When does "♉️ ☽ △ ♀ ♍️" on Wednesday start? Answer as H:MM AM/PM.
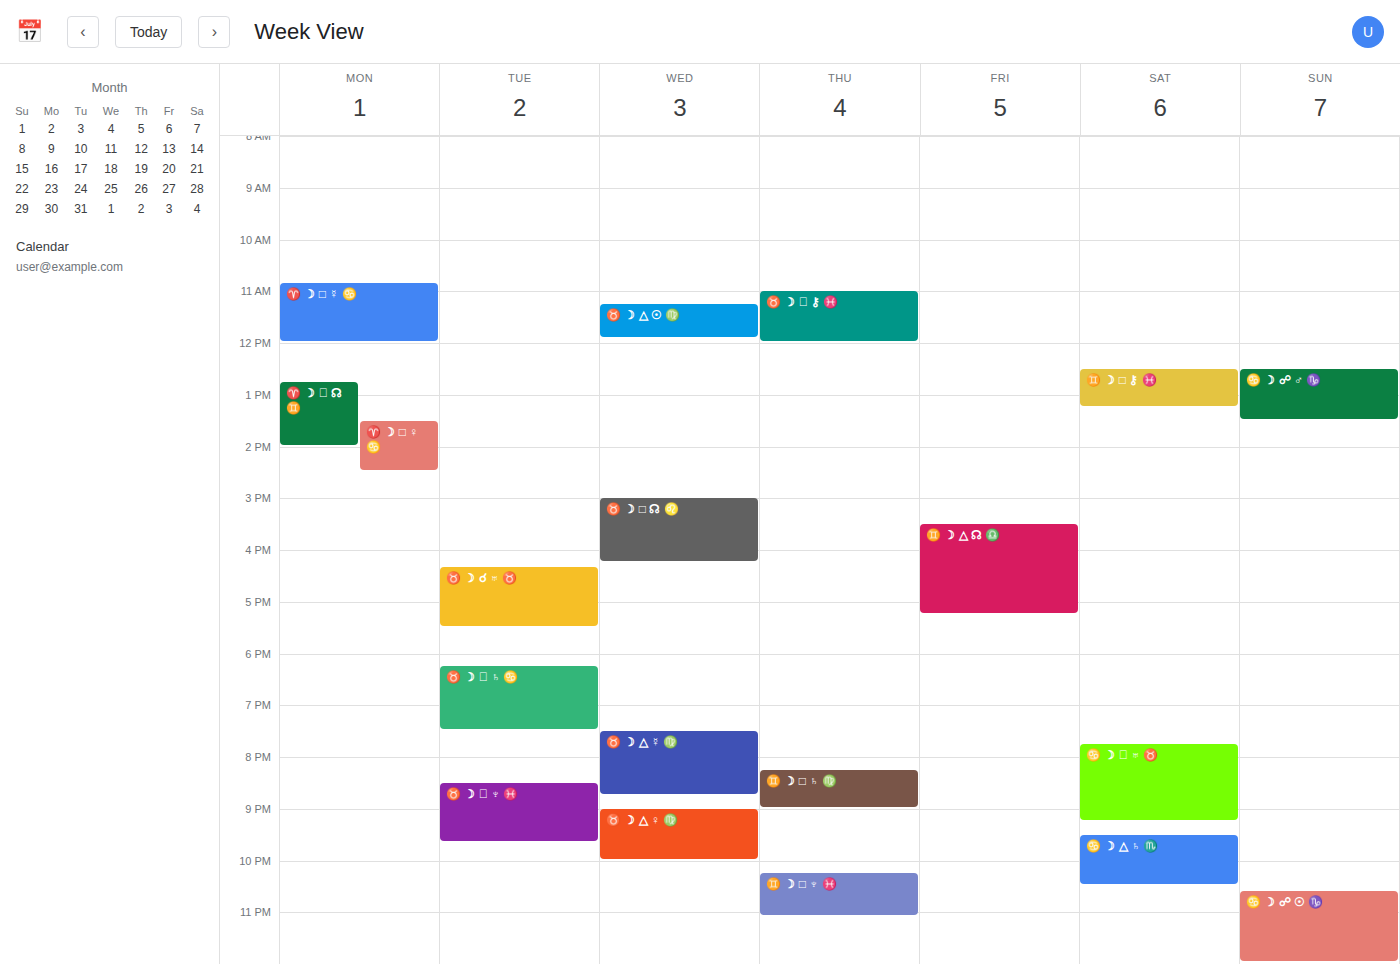
9:00 PM